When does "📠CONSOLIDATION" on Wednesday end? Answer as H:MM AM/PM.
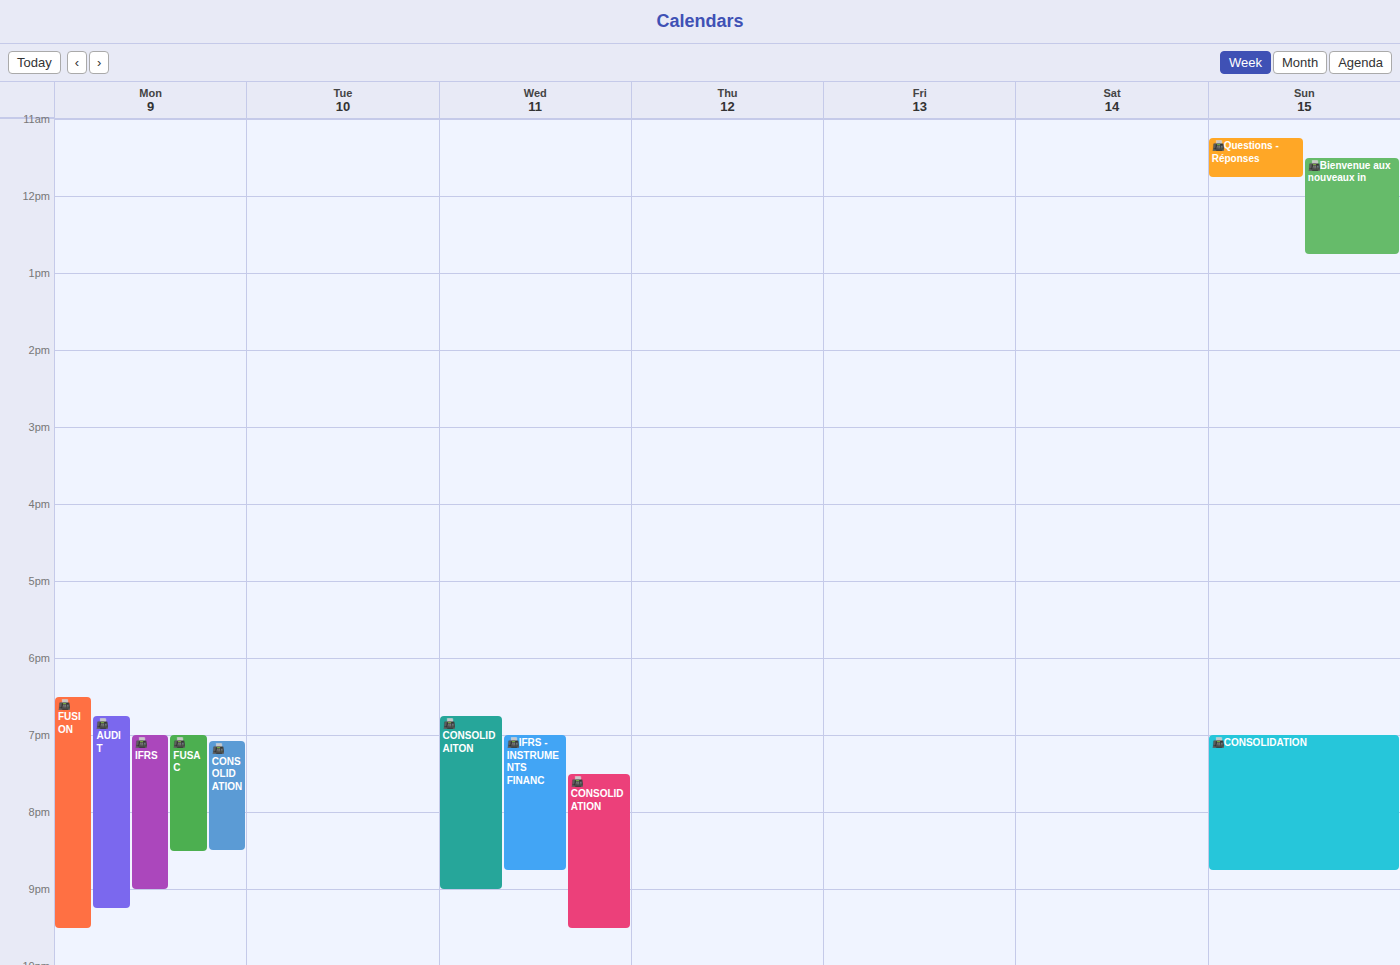
9:30 PM